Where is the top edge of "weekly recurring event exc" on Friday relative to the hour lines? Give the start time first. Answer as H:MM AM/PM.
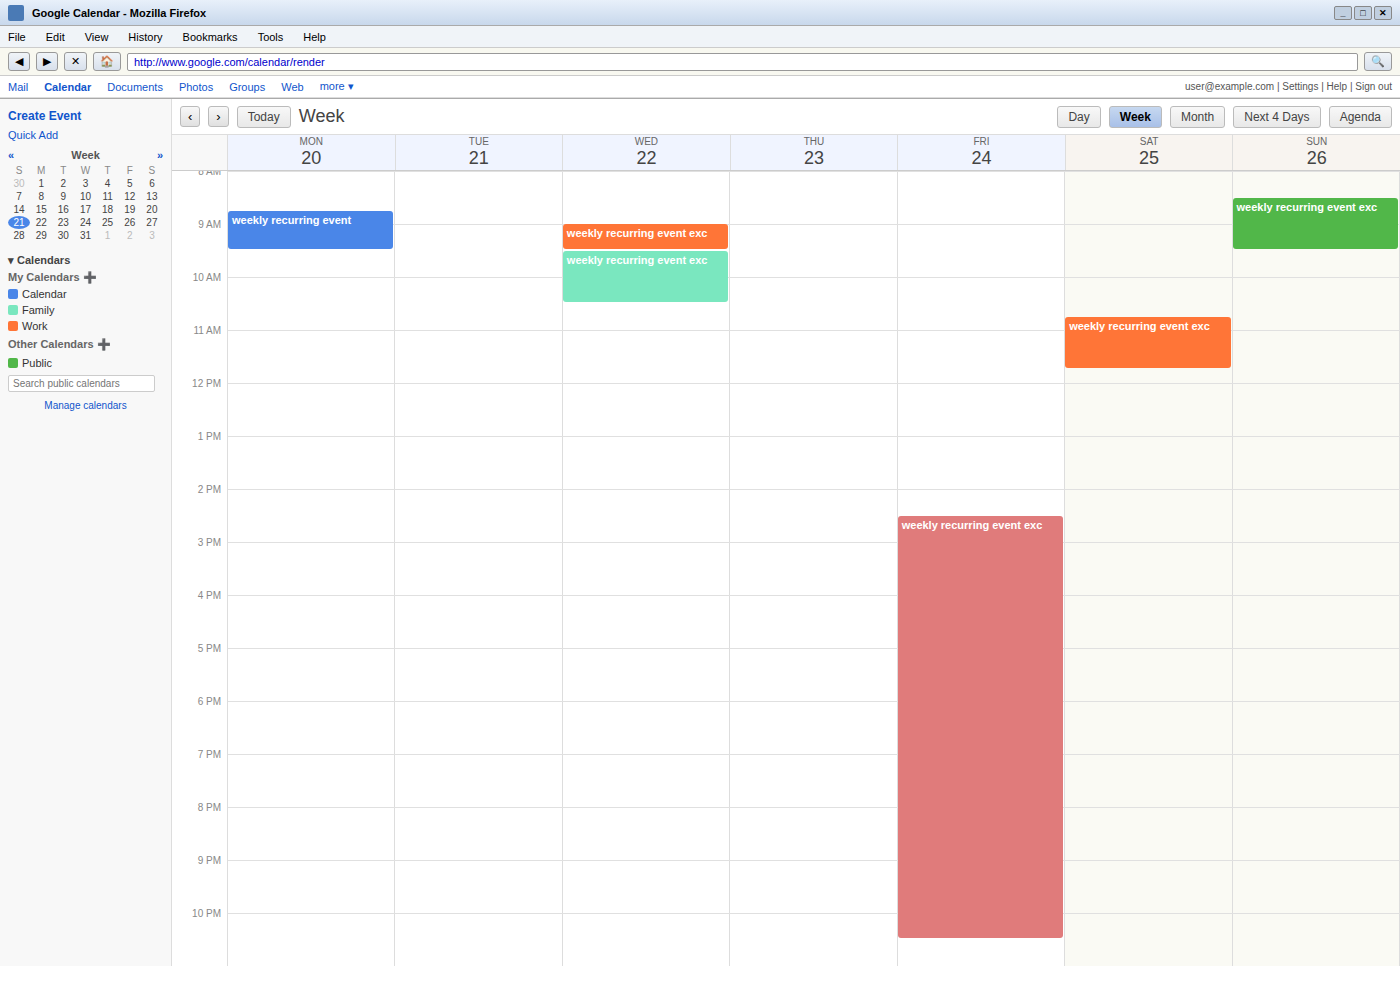
2:30 PM -- halfway between the 2 PM and 3 PM lines.